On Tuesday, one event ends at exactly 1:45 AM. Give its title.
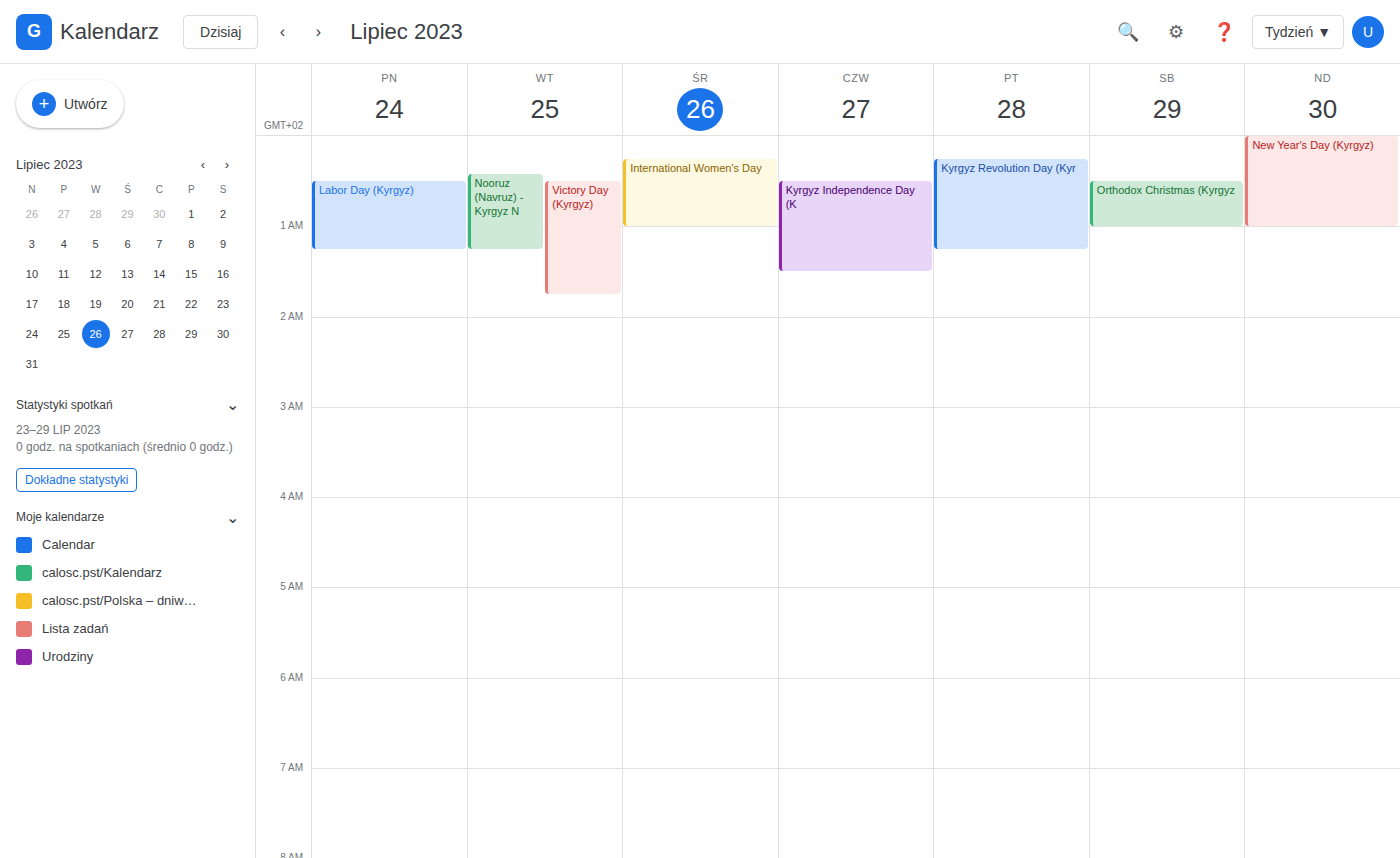
"Victory Day (Kyrgyz)"